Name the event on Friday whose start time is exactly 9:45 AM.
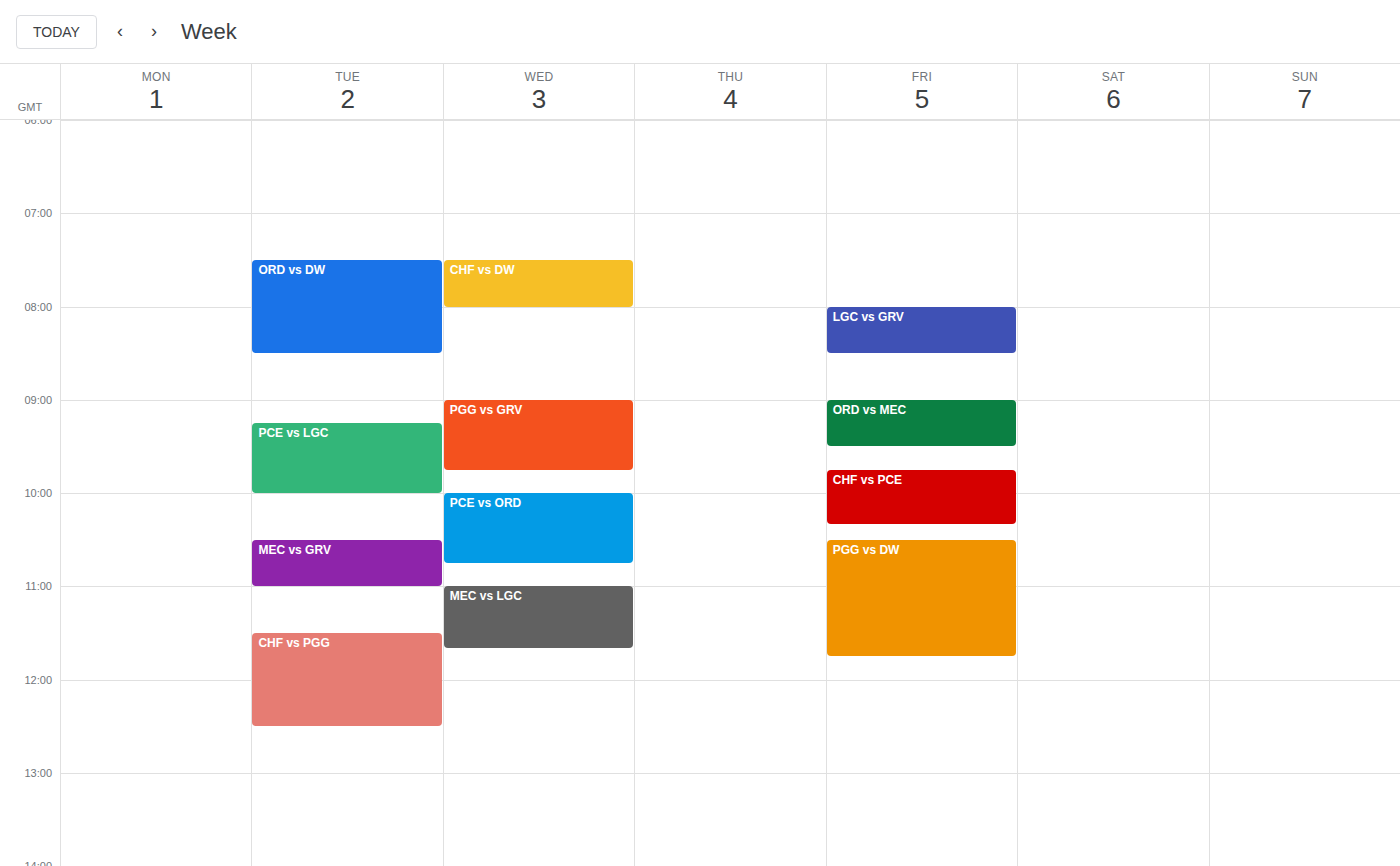
"CHF vs PCE"